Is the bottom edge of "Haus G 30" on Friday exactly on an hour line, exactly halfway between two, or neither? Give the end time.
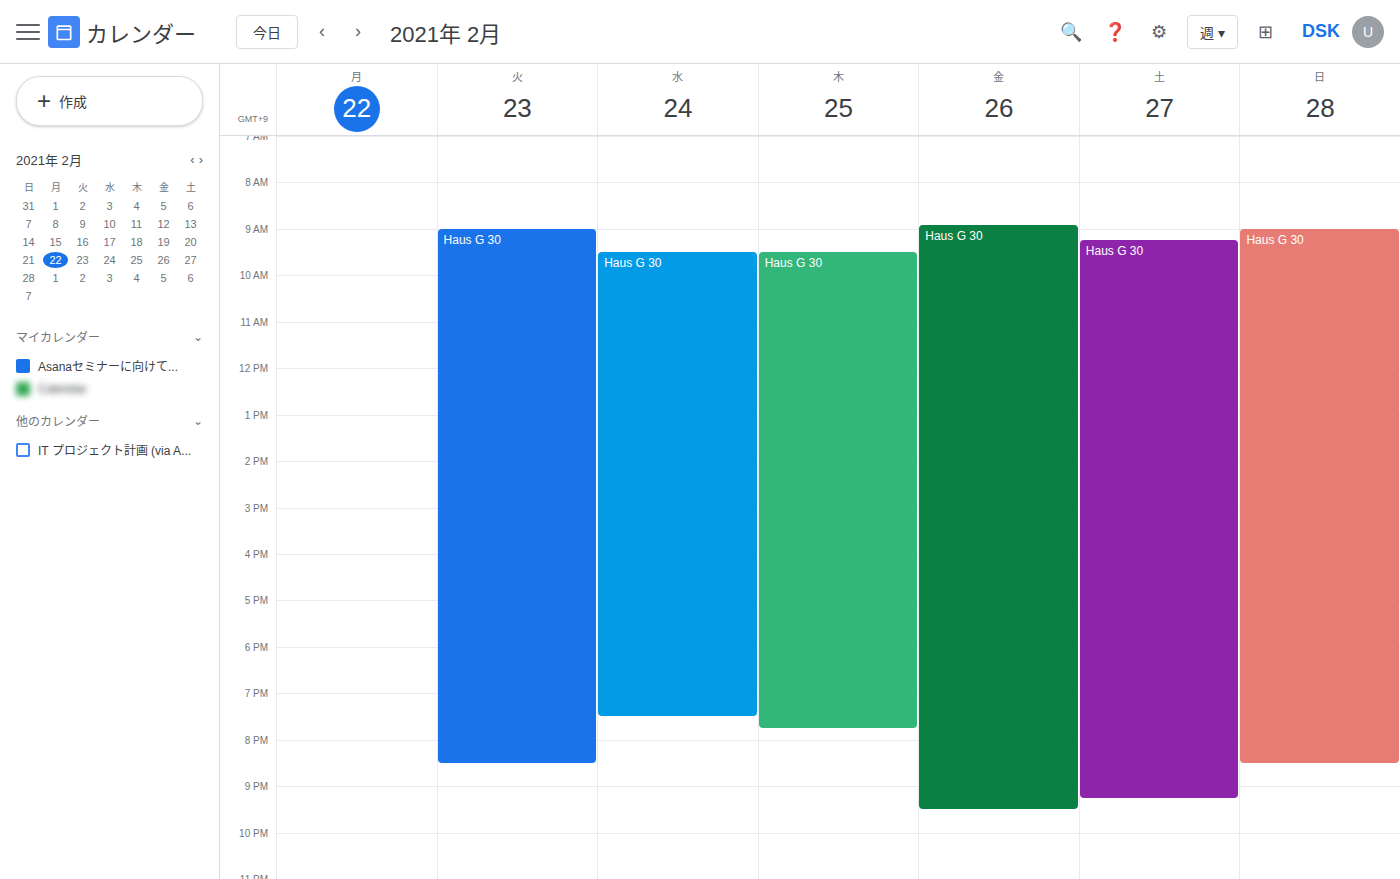
9:30 PM -- halfway between the 9 PM and 10 PM lines.